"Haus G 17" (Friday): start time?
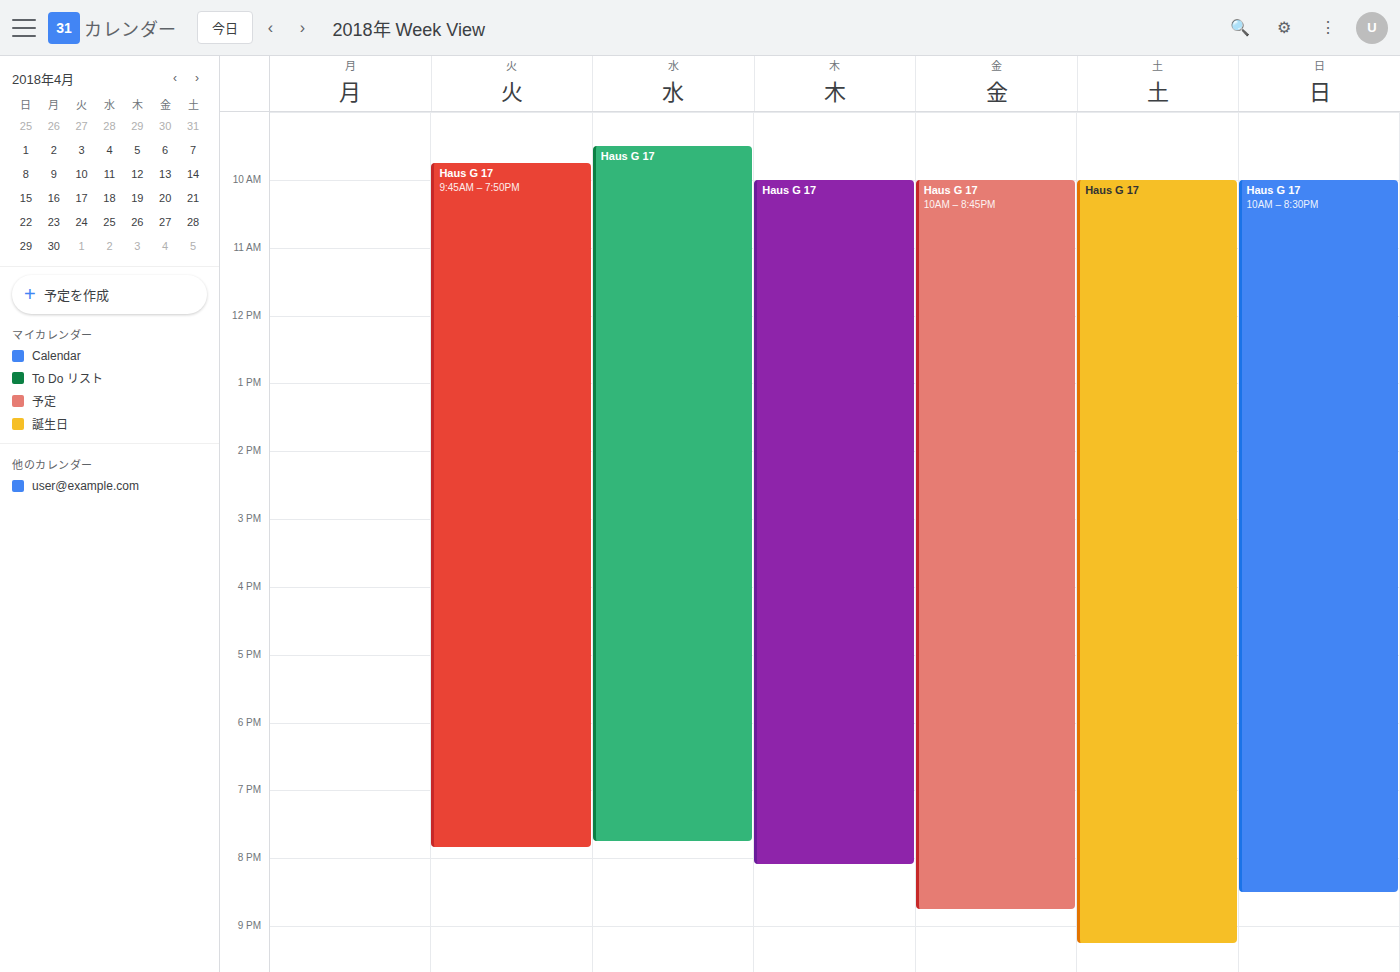
10:00 AM